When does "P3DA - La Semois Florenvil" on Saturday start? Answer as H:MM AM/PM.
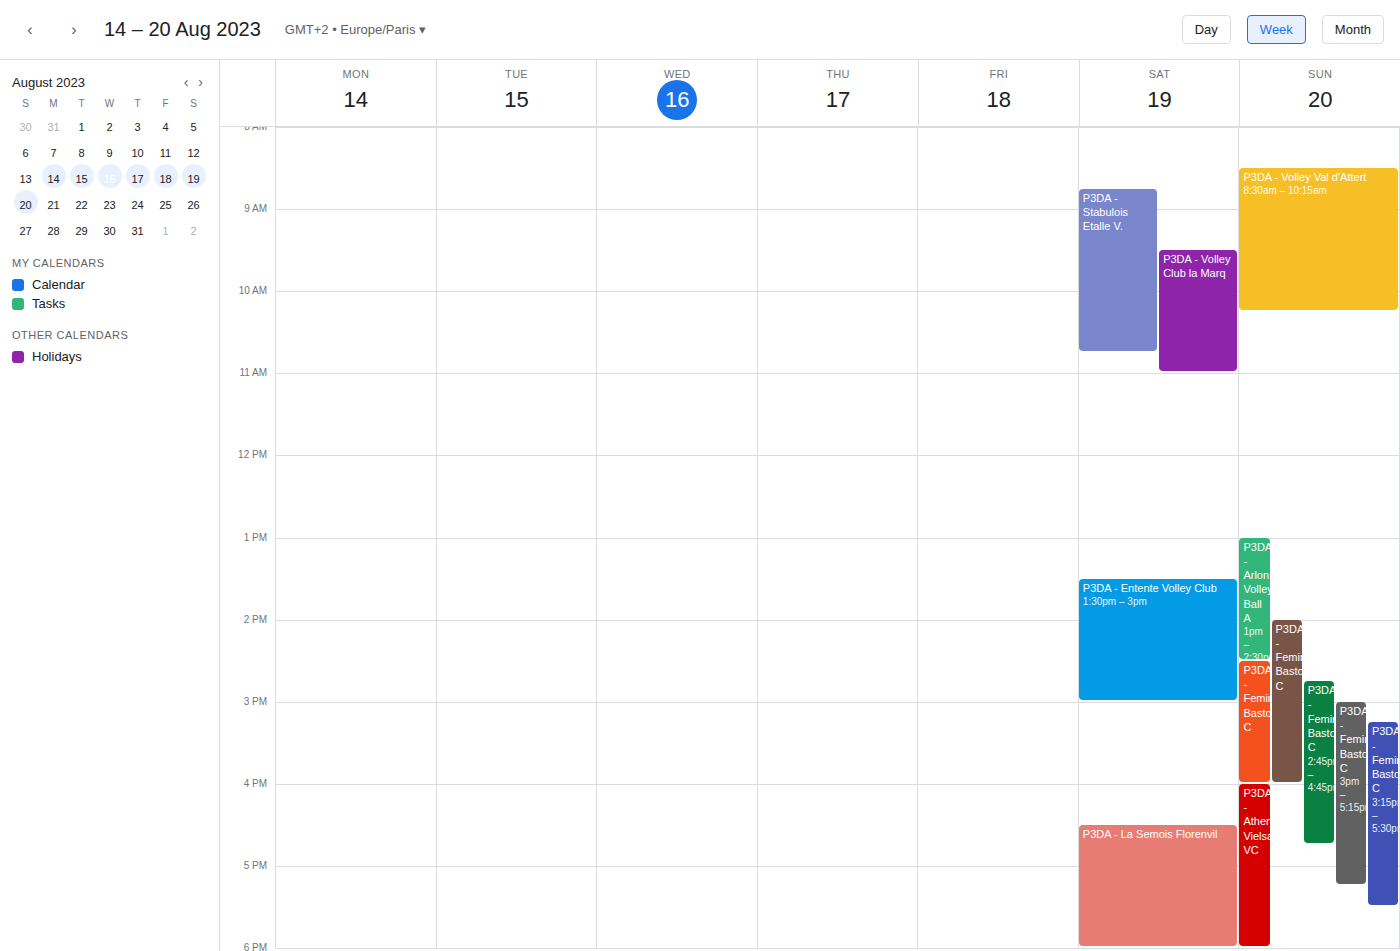
4:30 PM